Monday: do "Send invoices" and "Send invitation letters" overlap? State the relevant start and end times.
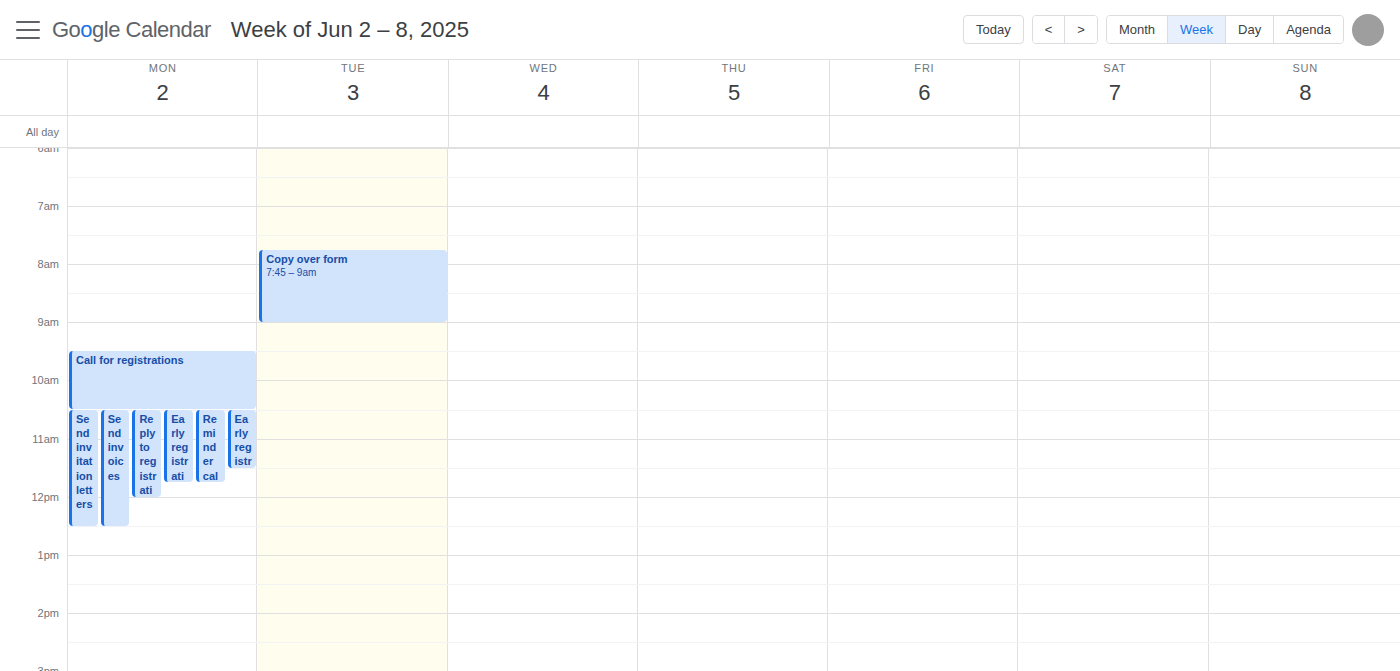
"Send invitation letters" runs 10:30 AM to 12:30 PM, inside "Send invoices" -- they overlap.